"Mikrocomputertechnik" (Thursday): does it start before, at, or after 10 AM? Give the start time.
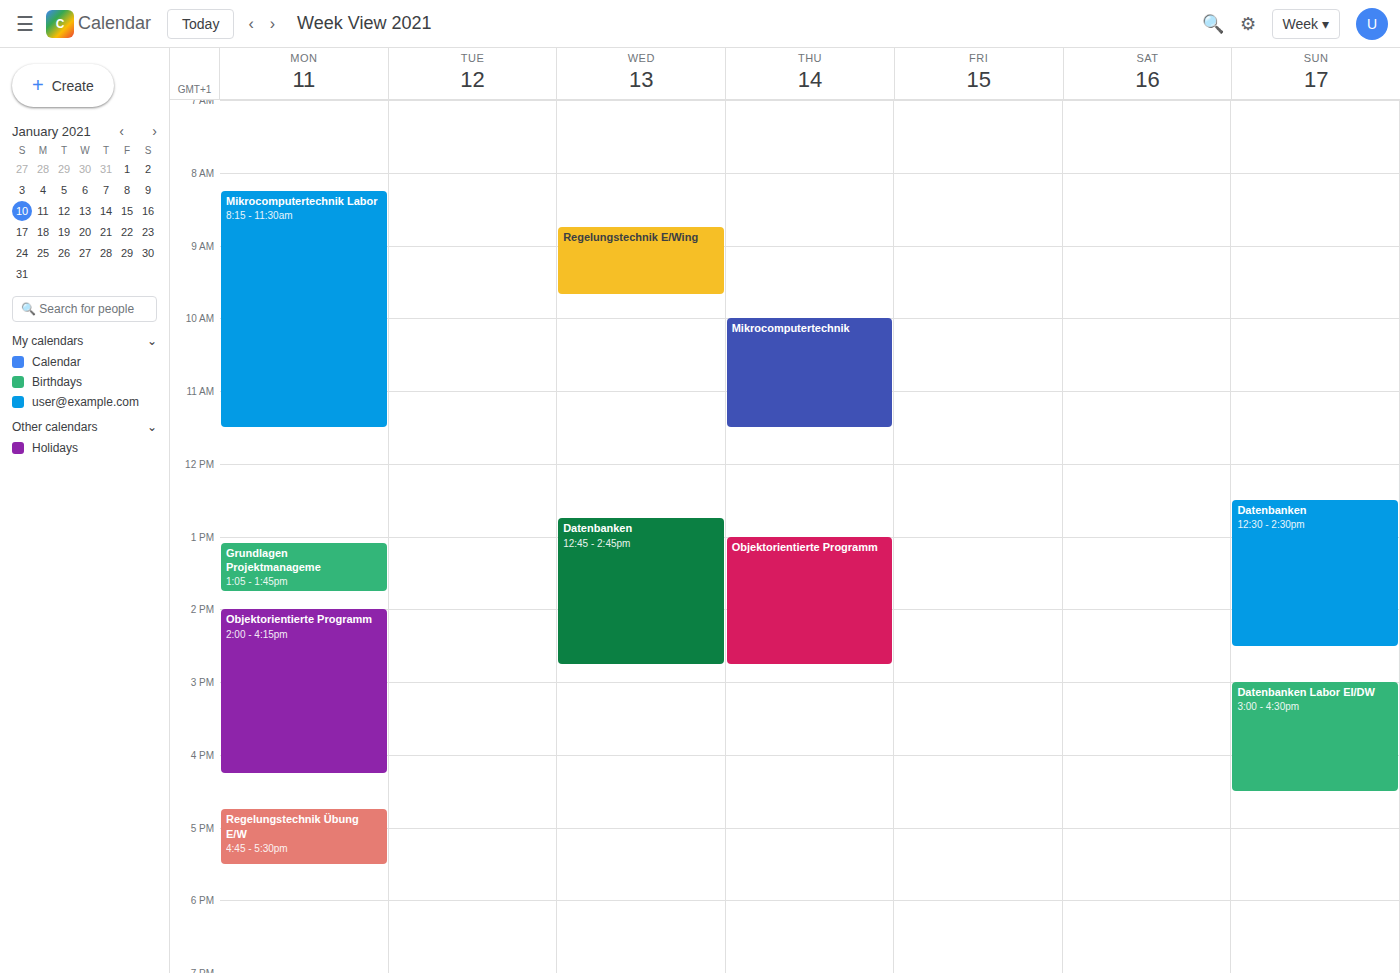
10:00 AM -- exactly at 10 AM, on the 10 AM line.